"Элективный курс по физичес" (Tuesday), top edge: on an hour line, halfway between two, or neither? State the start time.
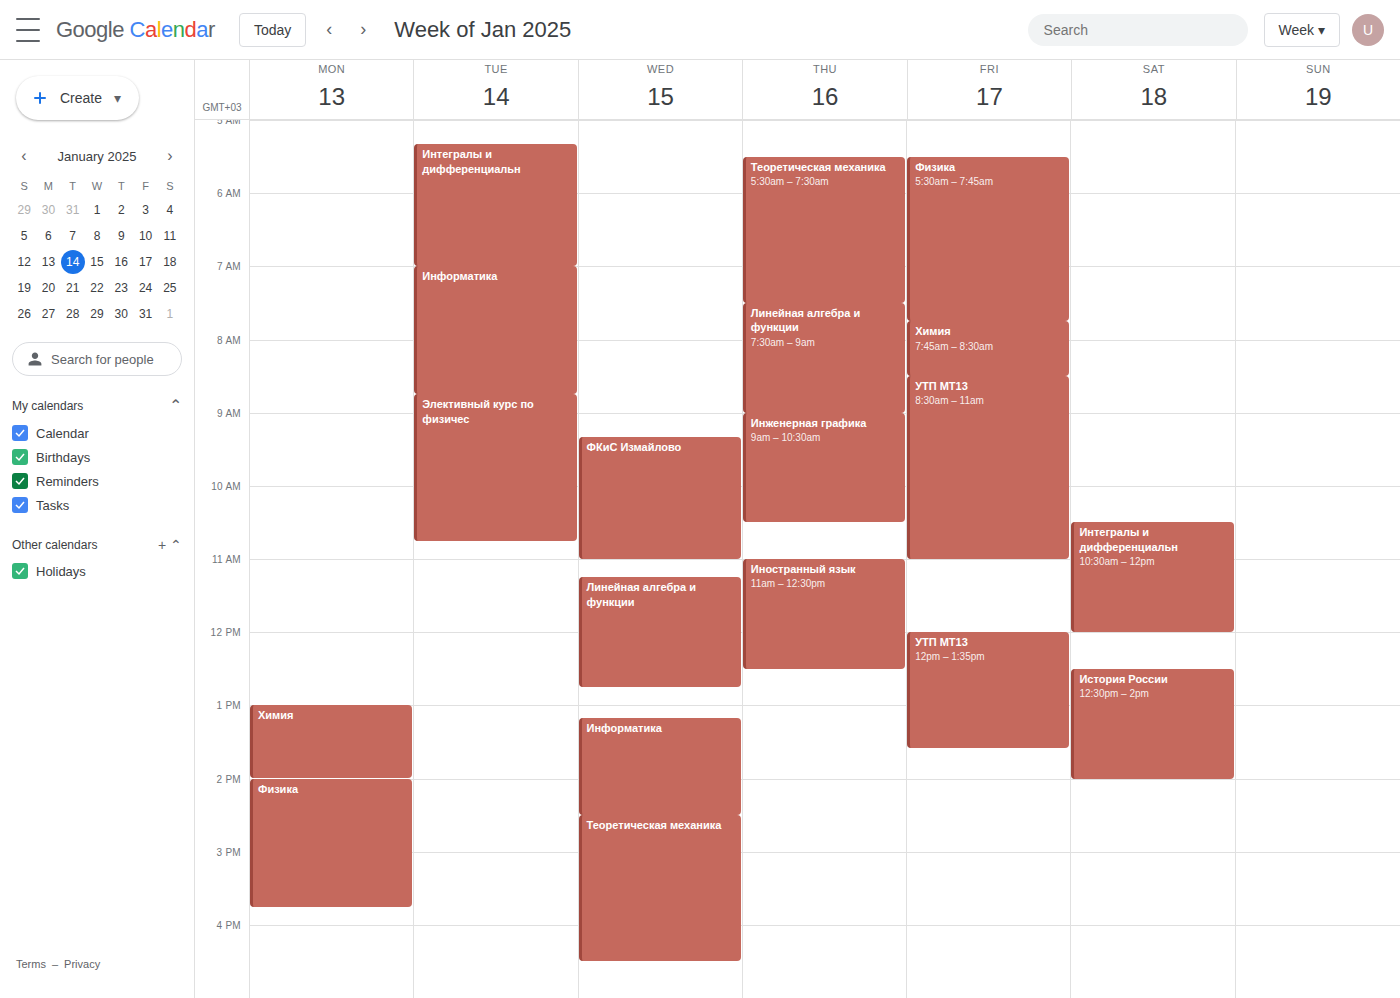
8:45 AM -- neither: three quarters of the way from the 8 AM line to the 9 AM line.